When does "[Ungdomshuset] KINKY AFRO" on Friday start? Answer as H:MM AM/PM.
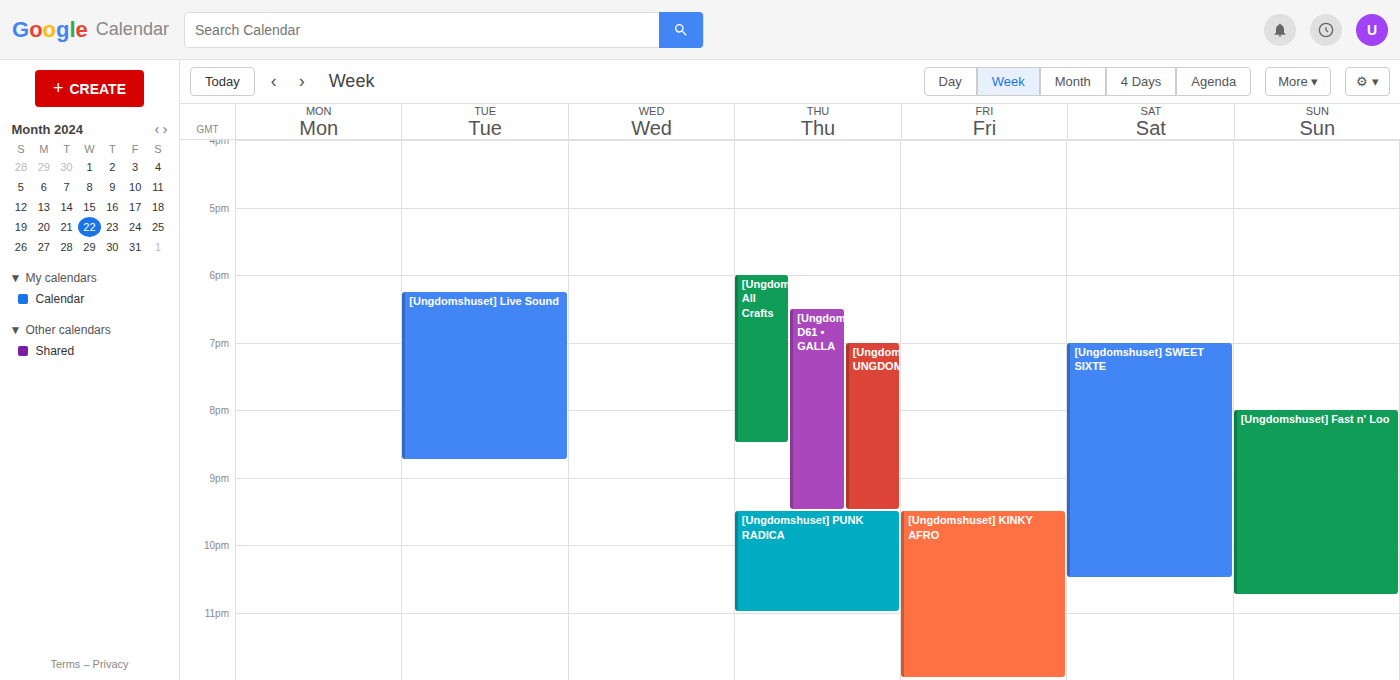
9:30 PM